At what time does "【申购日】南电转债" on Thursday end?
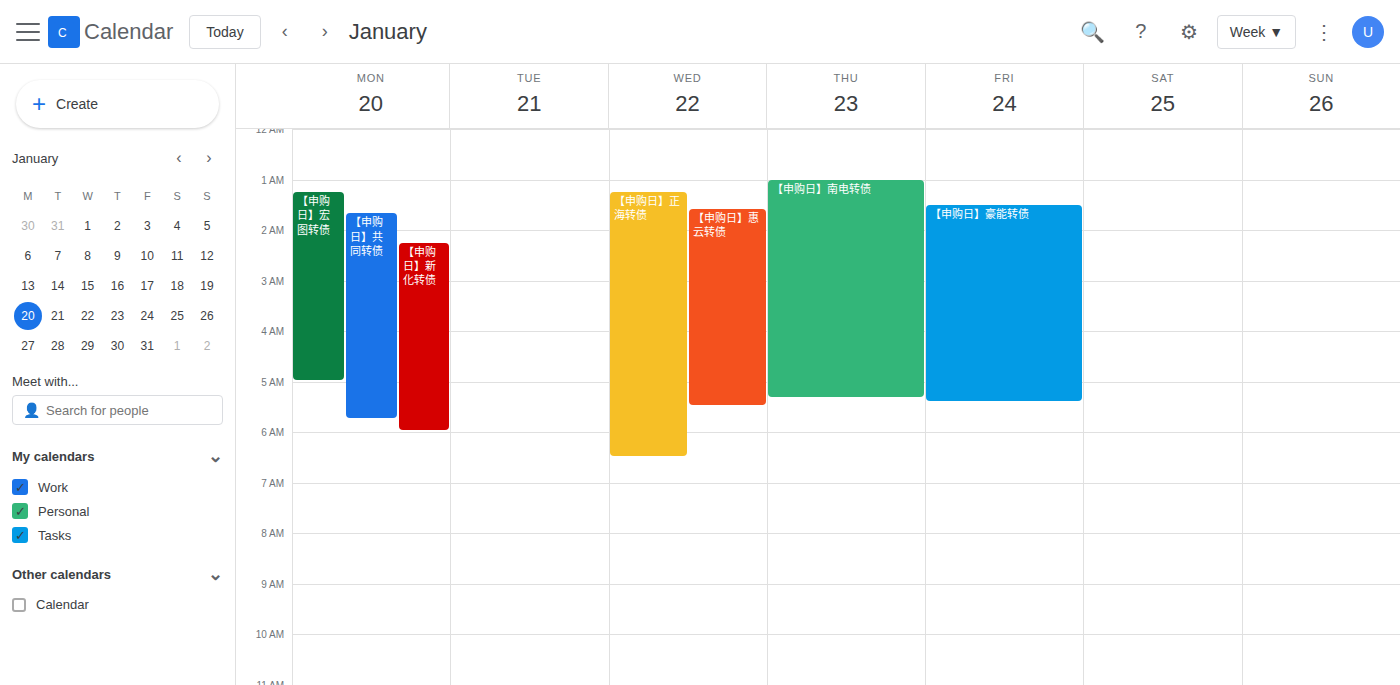
5:20 AM